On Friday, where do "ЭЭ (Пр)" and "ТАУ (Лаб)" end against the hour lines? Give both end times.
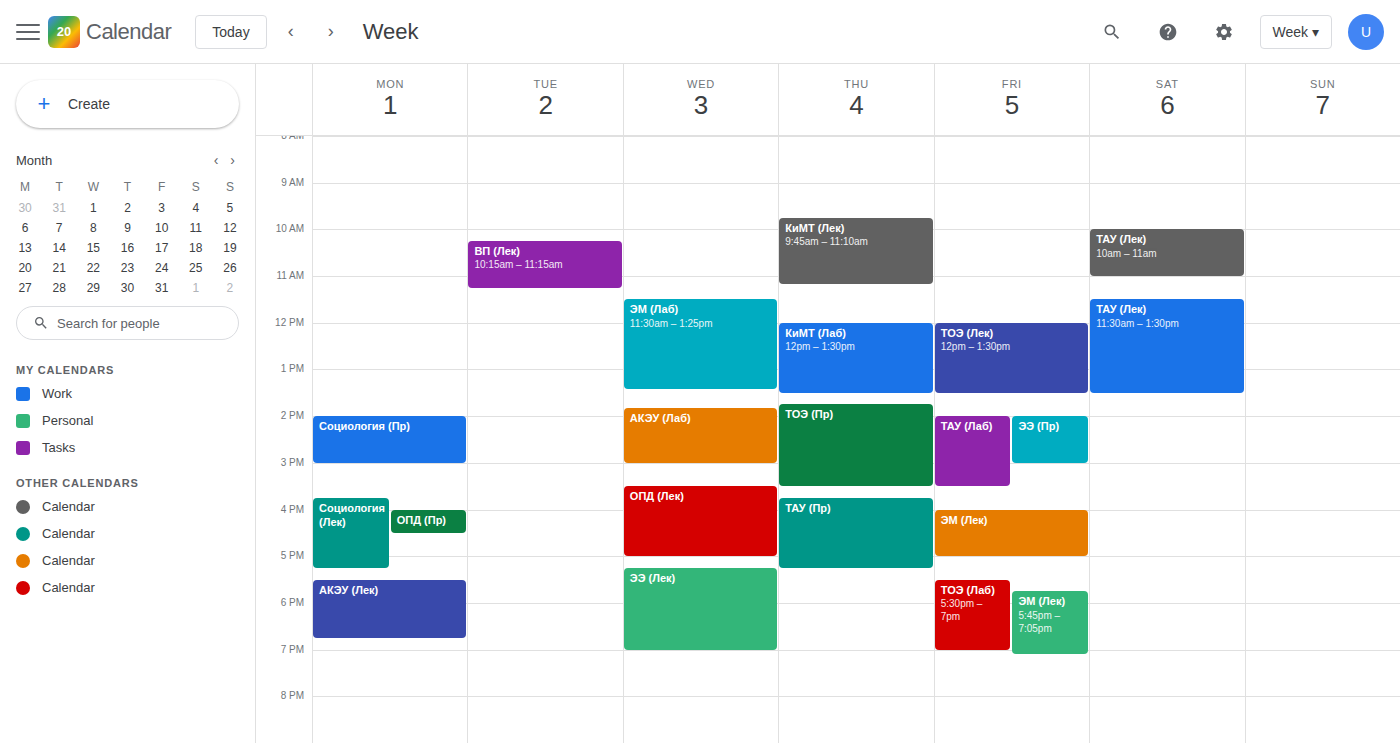
"ЭЭ (Пр)": 3:00 PM, exactly on the 3 PM line. "ТАУ (Лаб)": 3:30 PM, halfway between the 3 PM and 4 PM lines.